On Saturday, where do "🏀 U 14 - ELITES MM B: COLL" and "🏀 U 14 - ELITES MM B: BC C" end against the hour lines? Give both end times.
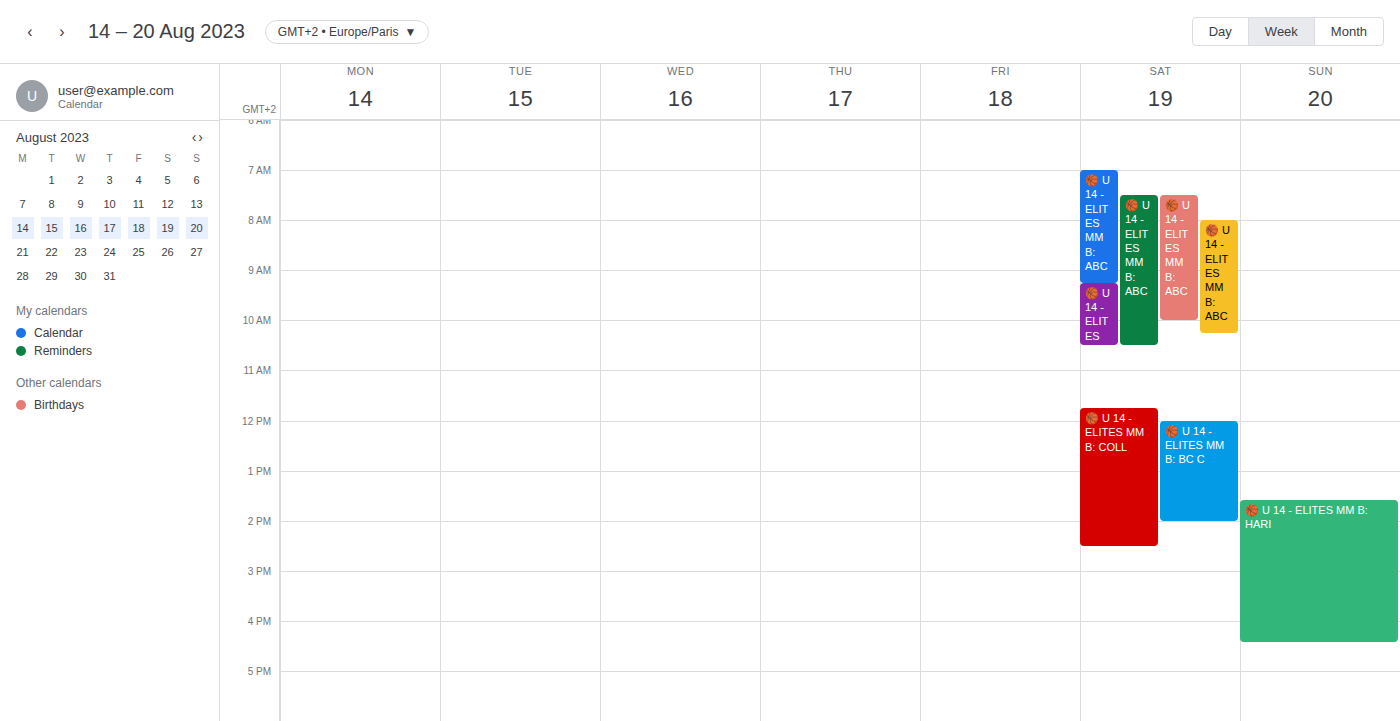
"🏀 U 14 - ELITES MM B: COLL": 2:30 PM, halfway between the 2 PM and 3 PM lines. "🏀 U 14 - ELITES MM B: BC C": 2:00 PM, exactly on the 2 PM line.